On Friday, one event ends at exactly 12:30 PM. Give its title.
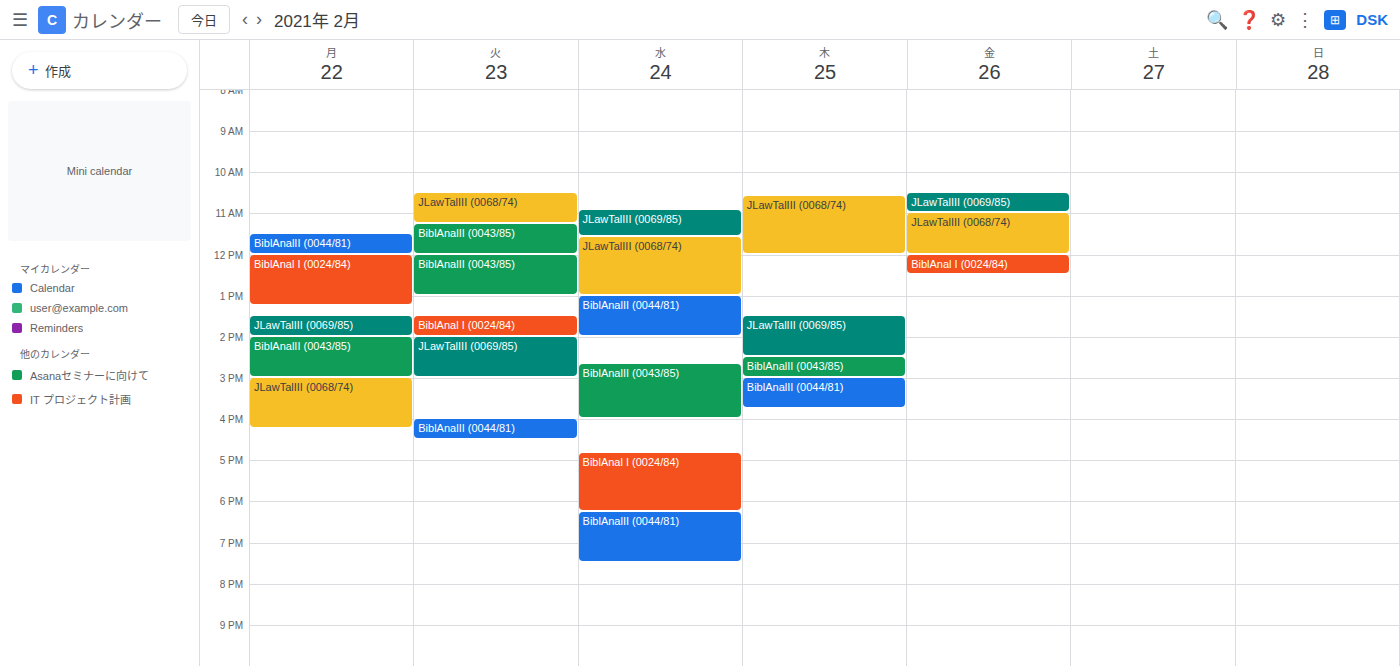
"BiblAnal I (0024/84)"